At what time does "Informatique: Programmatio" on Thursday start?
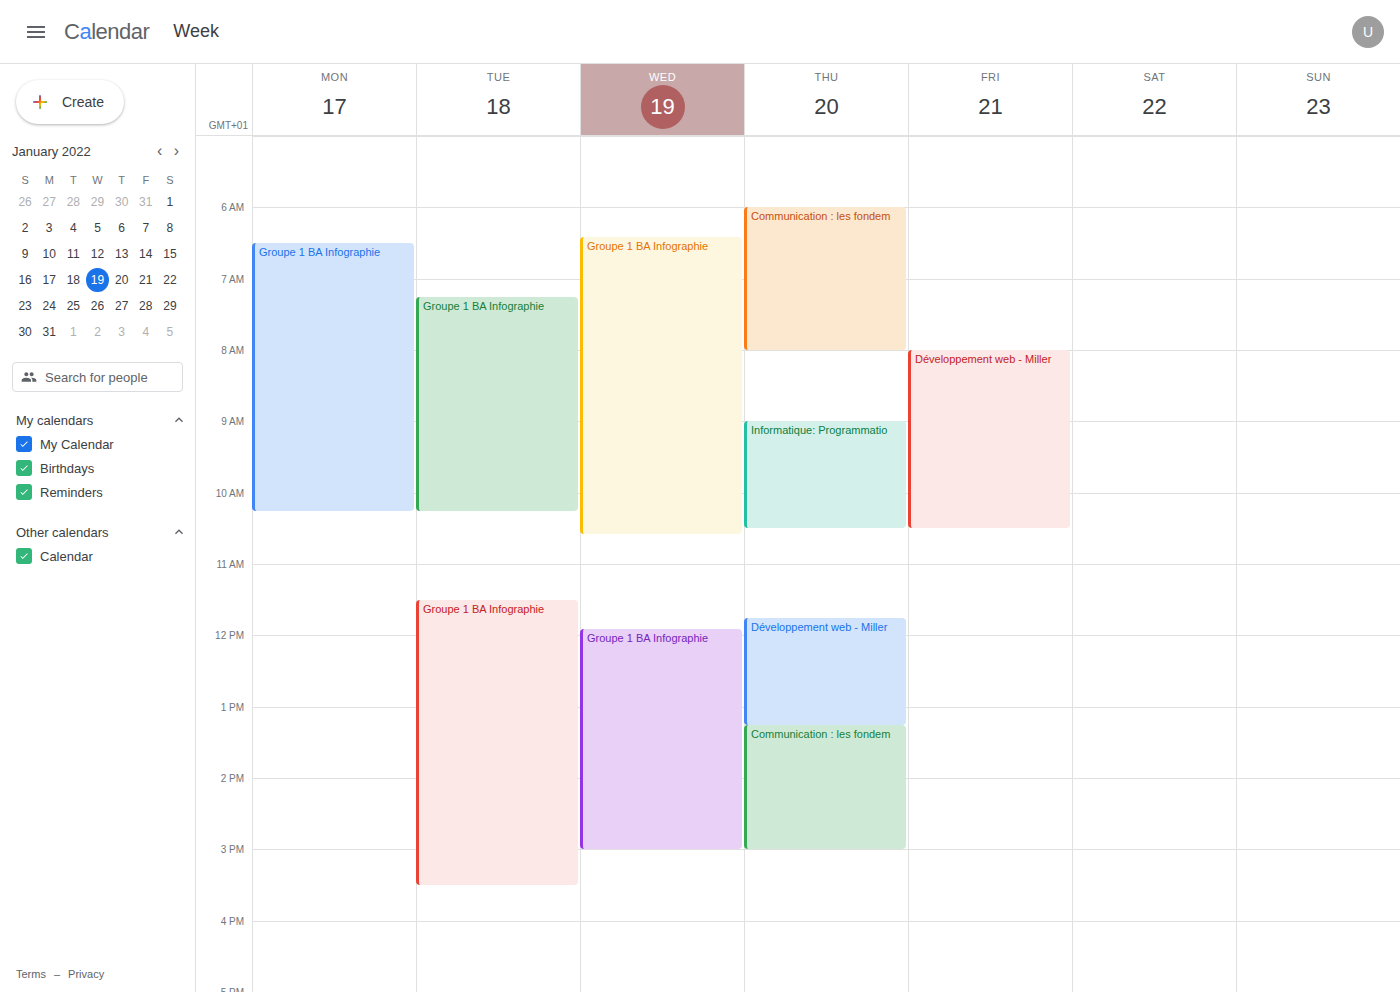
9:00 AM